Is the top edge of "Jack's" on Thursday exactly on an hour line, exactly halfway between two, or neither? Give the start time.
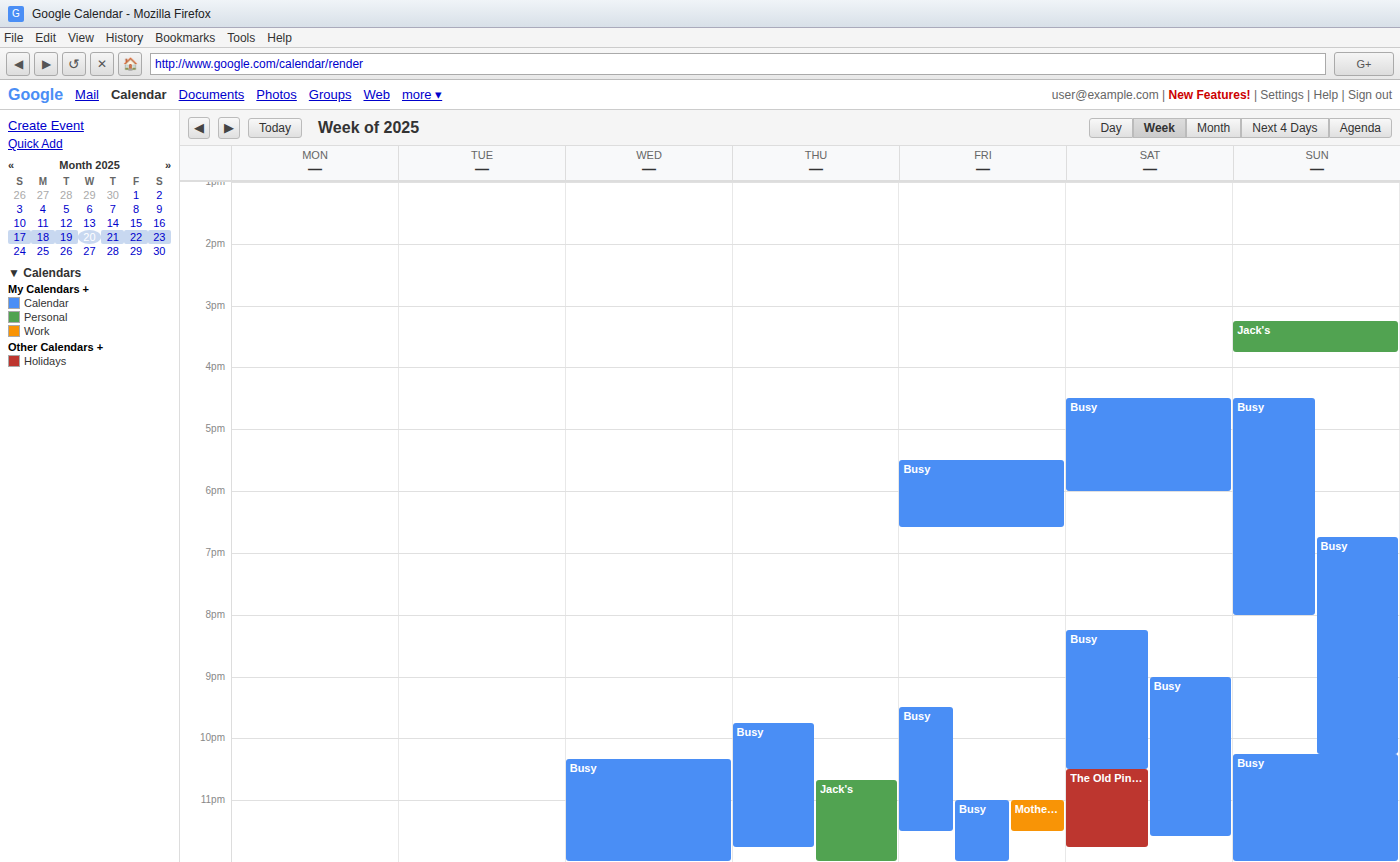
10:40 PM -- neither: 40 minutes below the 10 PM line and 20 minutes above the 11 PM line.